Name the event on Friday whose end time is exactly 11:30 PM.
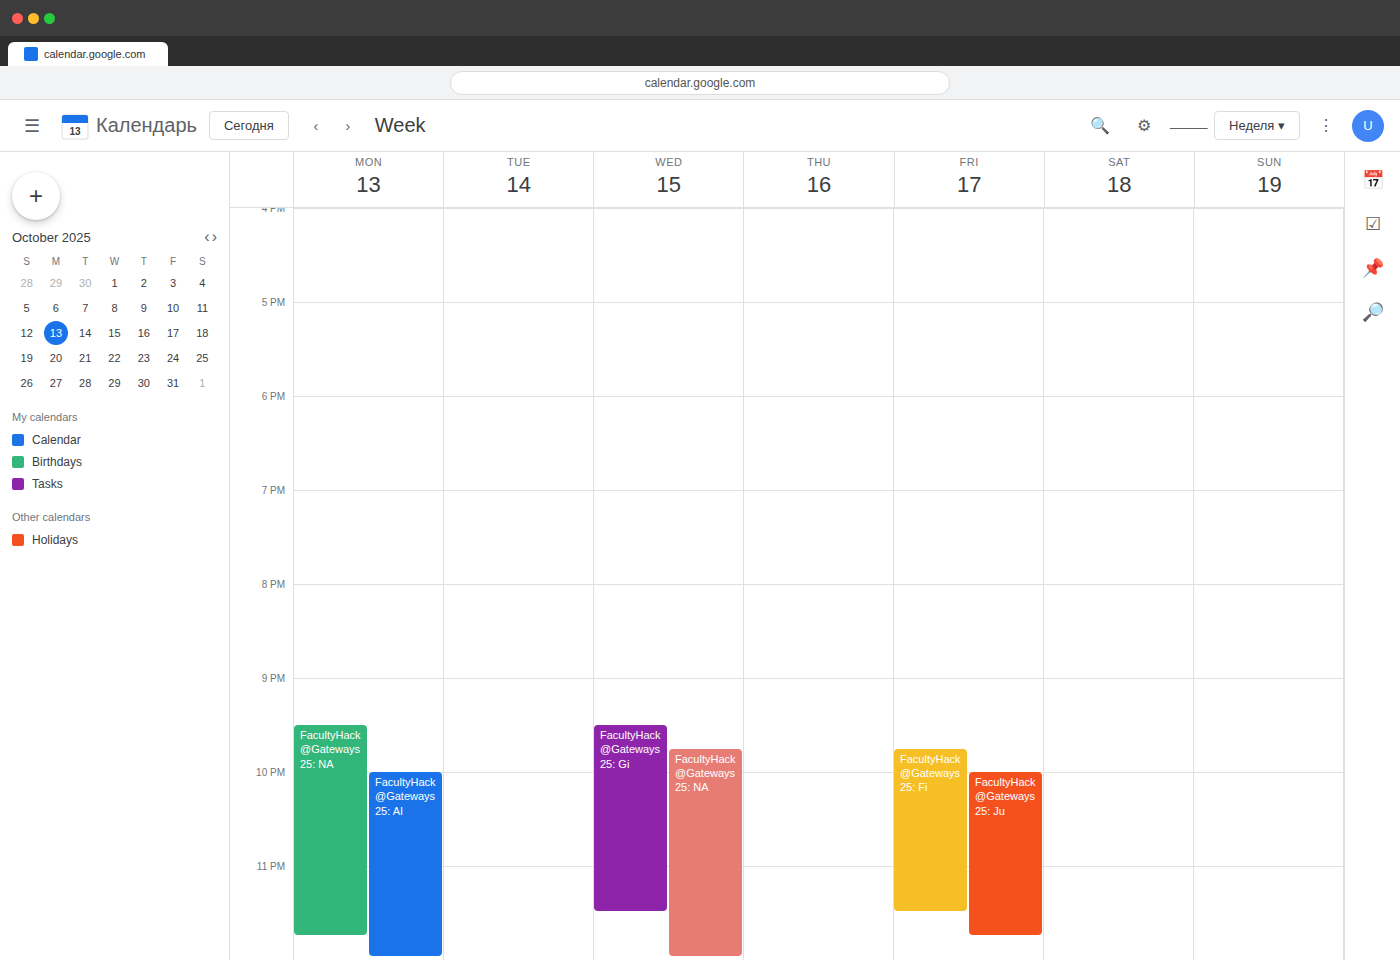
"FacultyHack@Gateways25: Fi"